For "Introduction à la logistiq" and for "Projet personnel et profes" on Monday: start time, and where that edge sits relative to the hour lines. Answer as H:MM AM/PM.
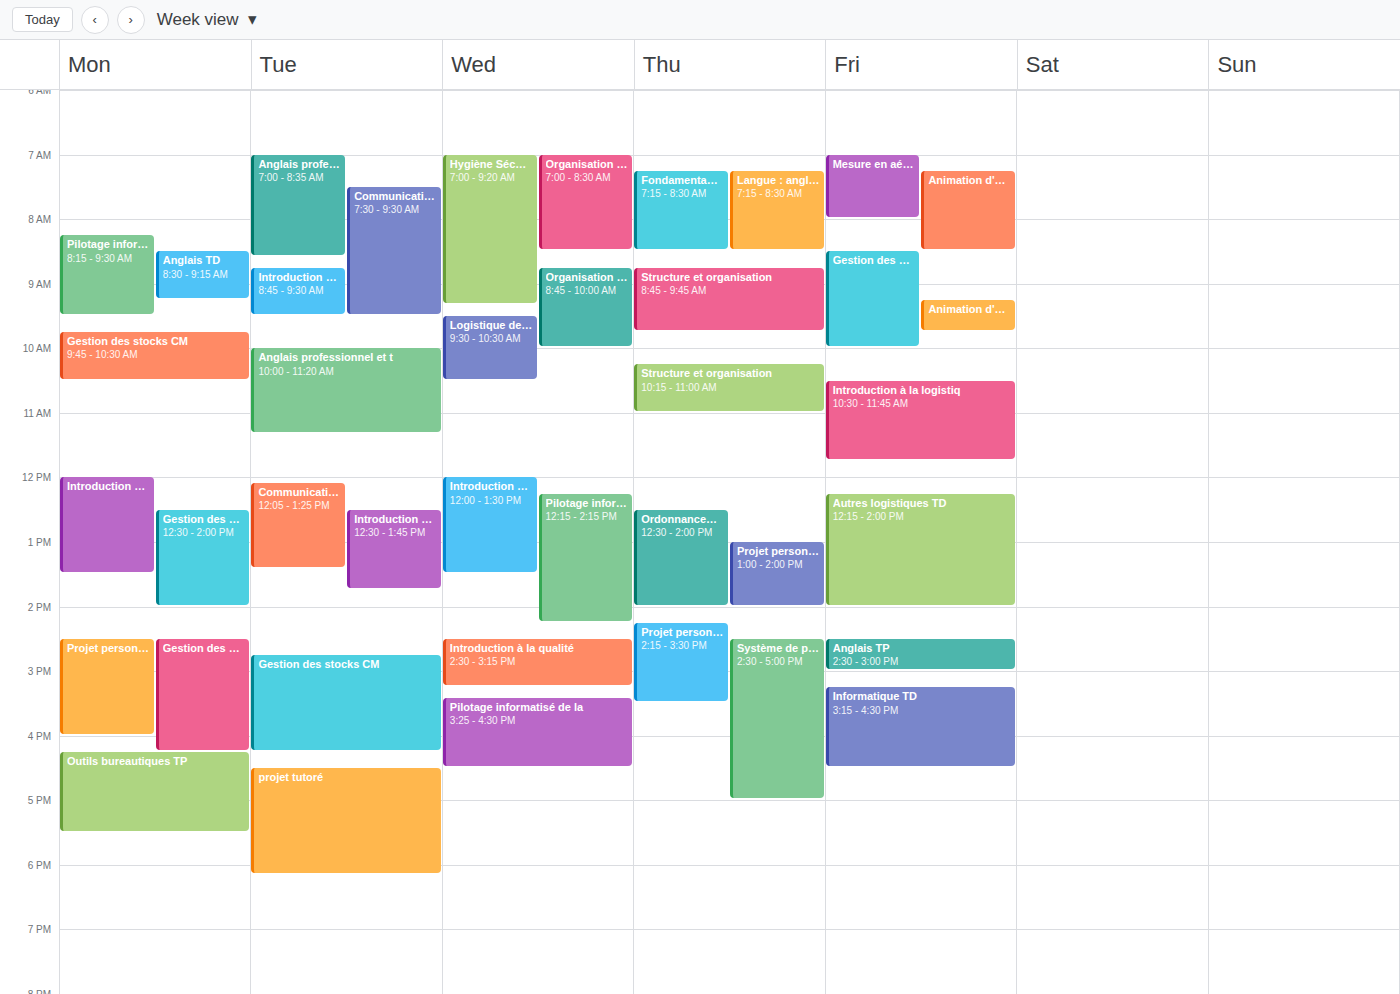
"Introduction à la logistiq": 12:00 PM, exactly on the 12 PM line. "Projet personnel et profes": 2:30 PM, halfway between the 2 PM and 3 PM lines.